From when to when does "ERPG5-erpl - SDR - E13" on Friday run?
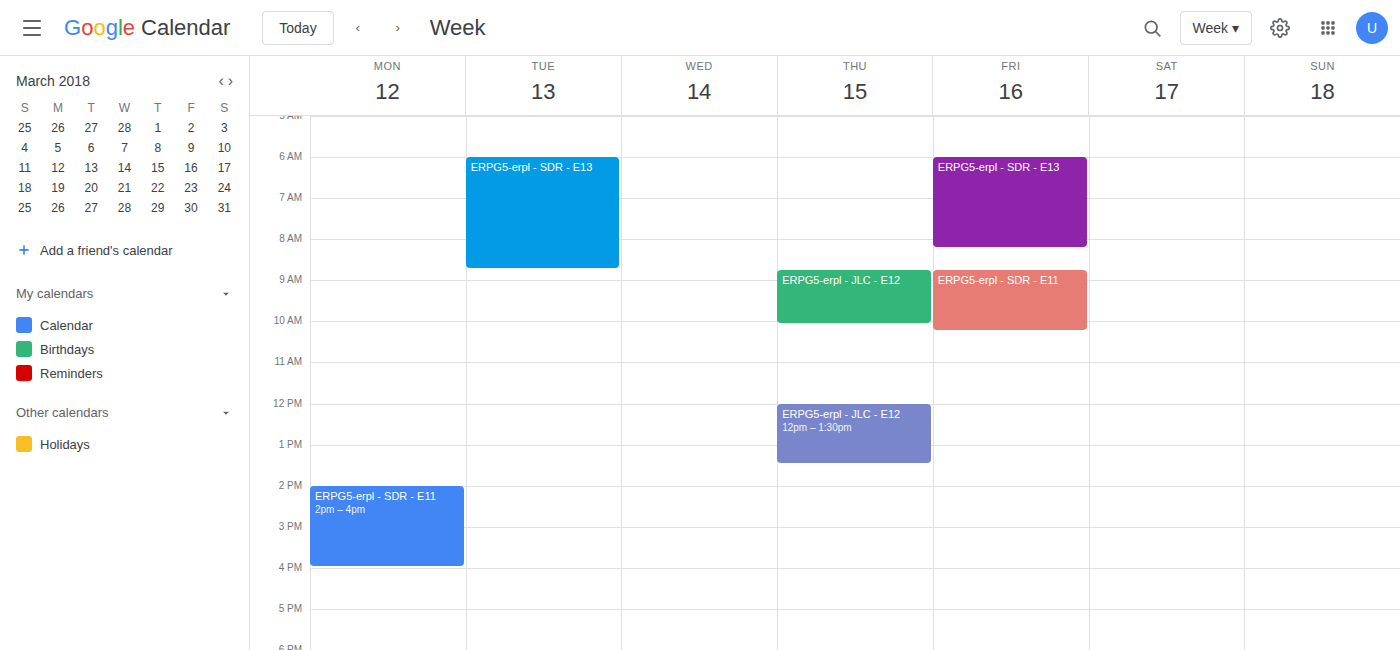
6:00 AM to 8:15 AM